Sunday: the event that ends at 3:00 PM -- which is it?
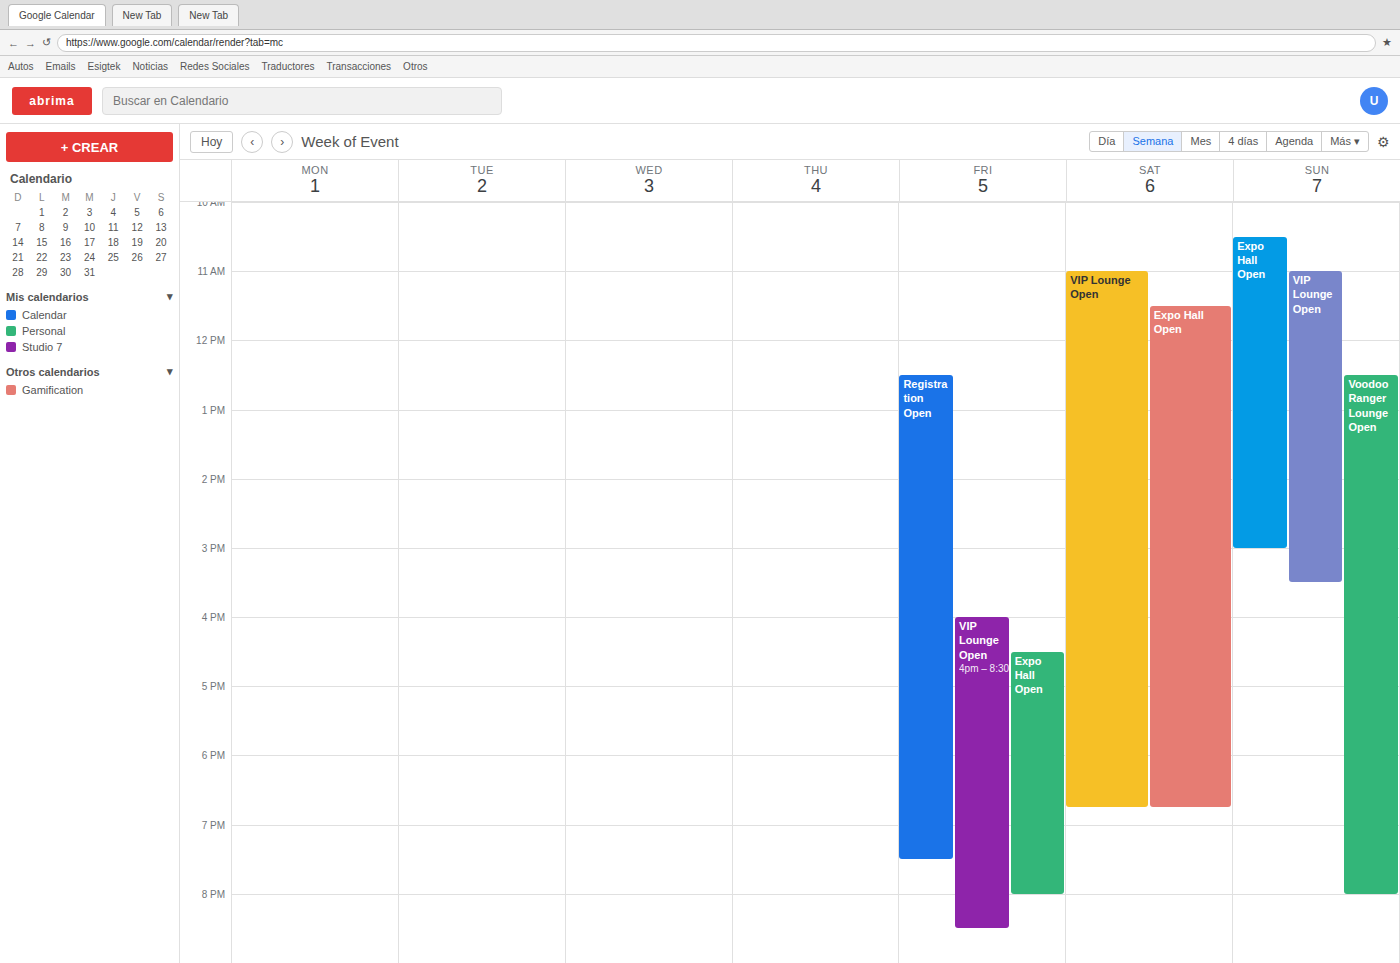
"Expo Hall Open"